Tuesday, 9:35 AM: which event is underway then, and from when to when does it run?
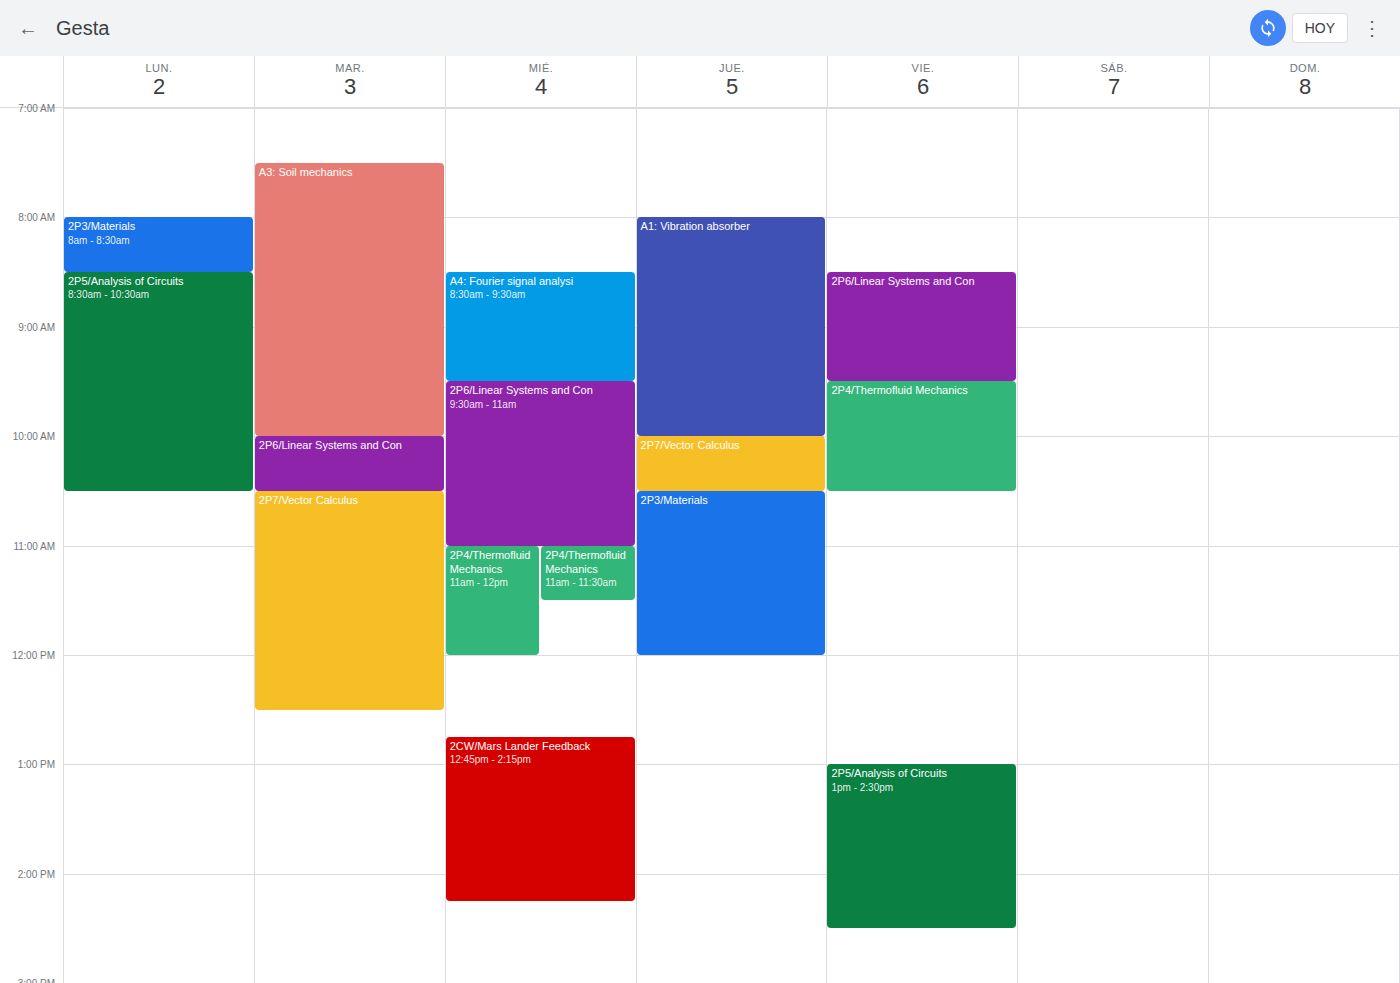
"A3: Soil mechanics", 7:30 AM to 10:00 AM